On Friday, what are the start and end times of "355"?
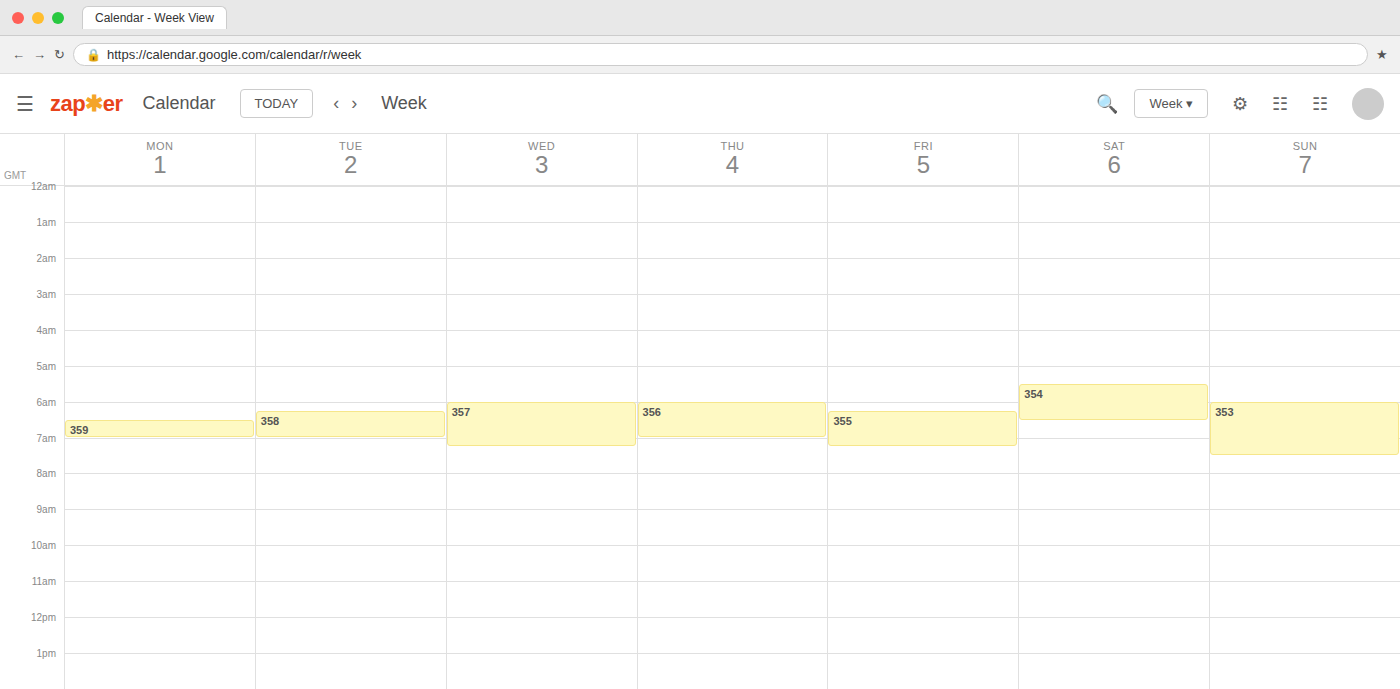
6:15 AM to 7:15 AM